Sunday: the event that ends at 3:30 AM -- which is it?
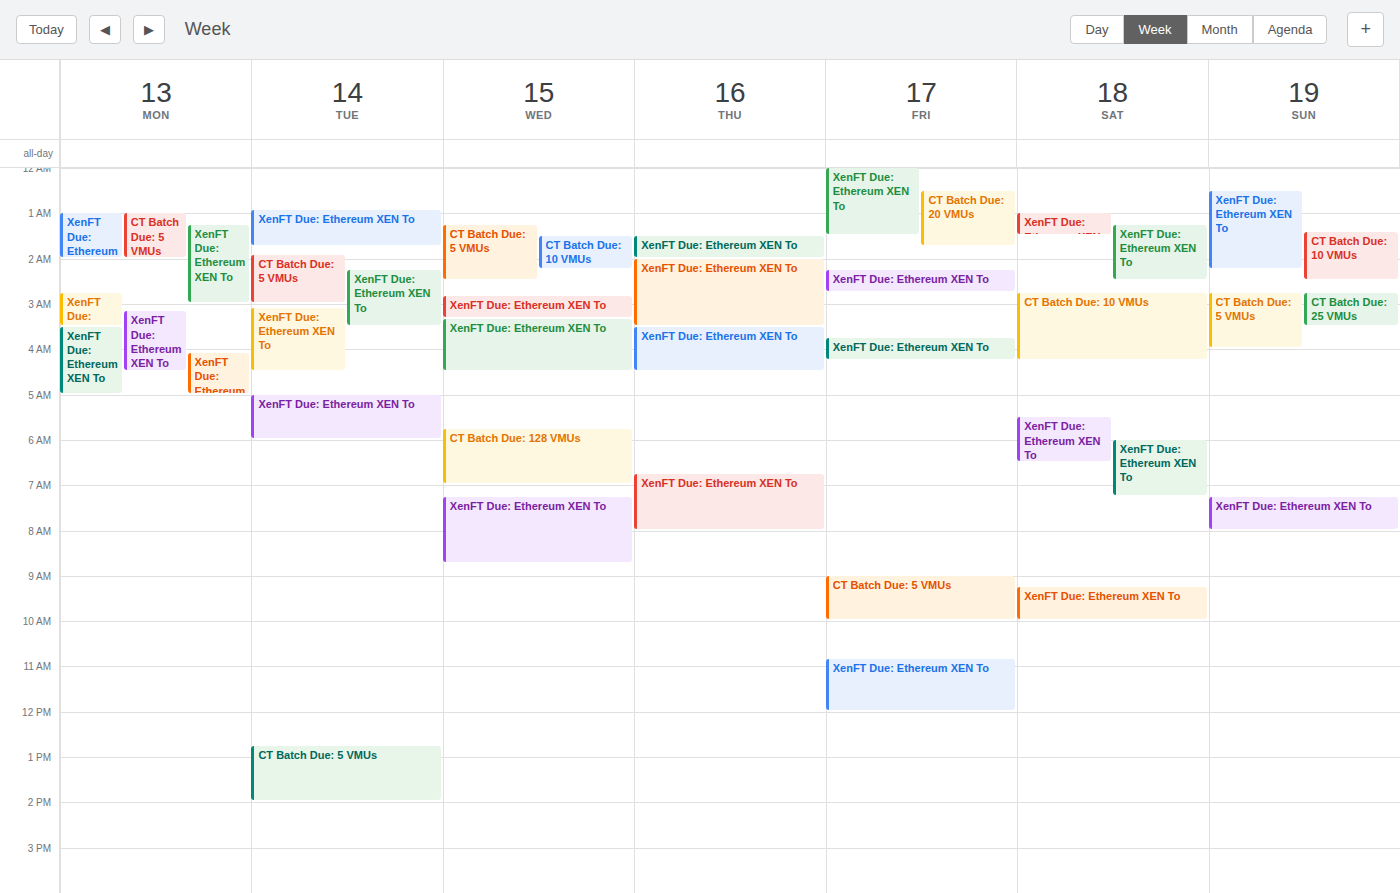
"CT Batch Due: 25 VMUs"